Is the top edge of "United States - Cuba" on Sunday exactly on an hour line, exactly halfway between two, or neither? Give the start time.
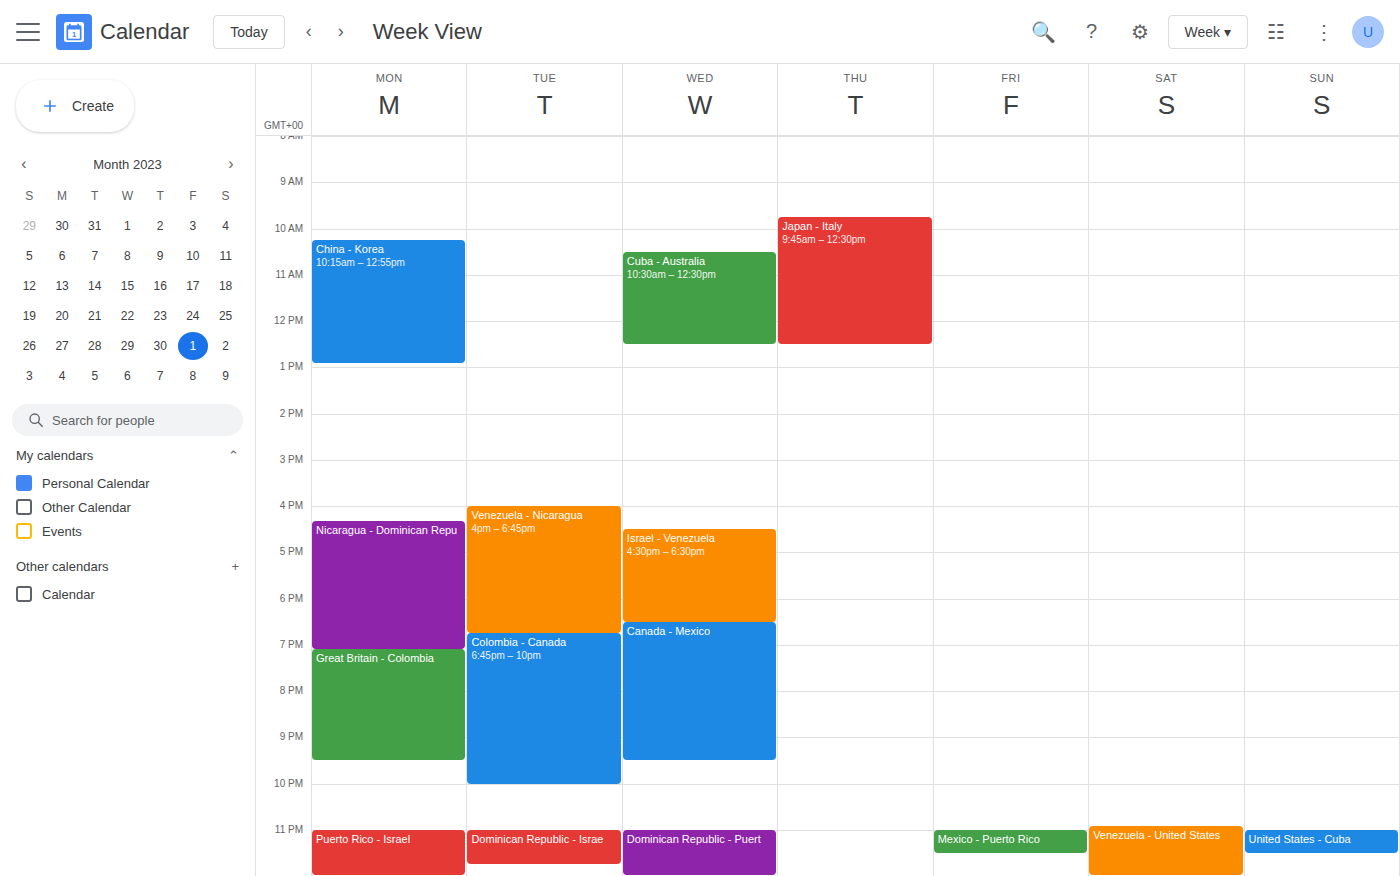
11:00 PM -- exactly on the 11 PM line.